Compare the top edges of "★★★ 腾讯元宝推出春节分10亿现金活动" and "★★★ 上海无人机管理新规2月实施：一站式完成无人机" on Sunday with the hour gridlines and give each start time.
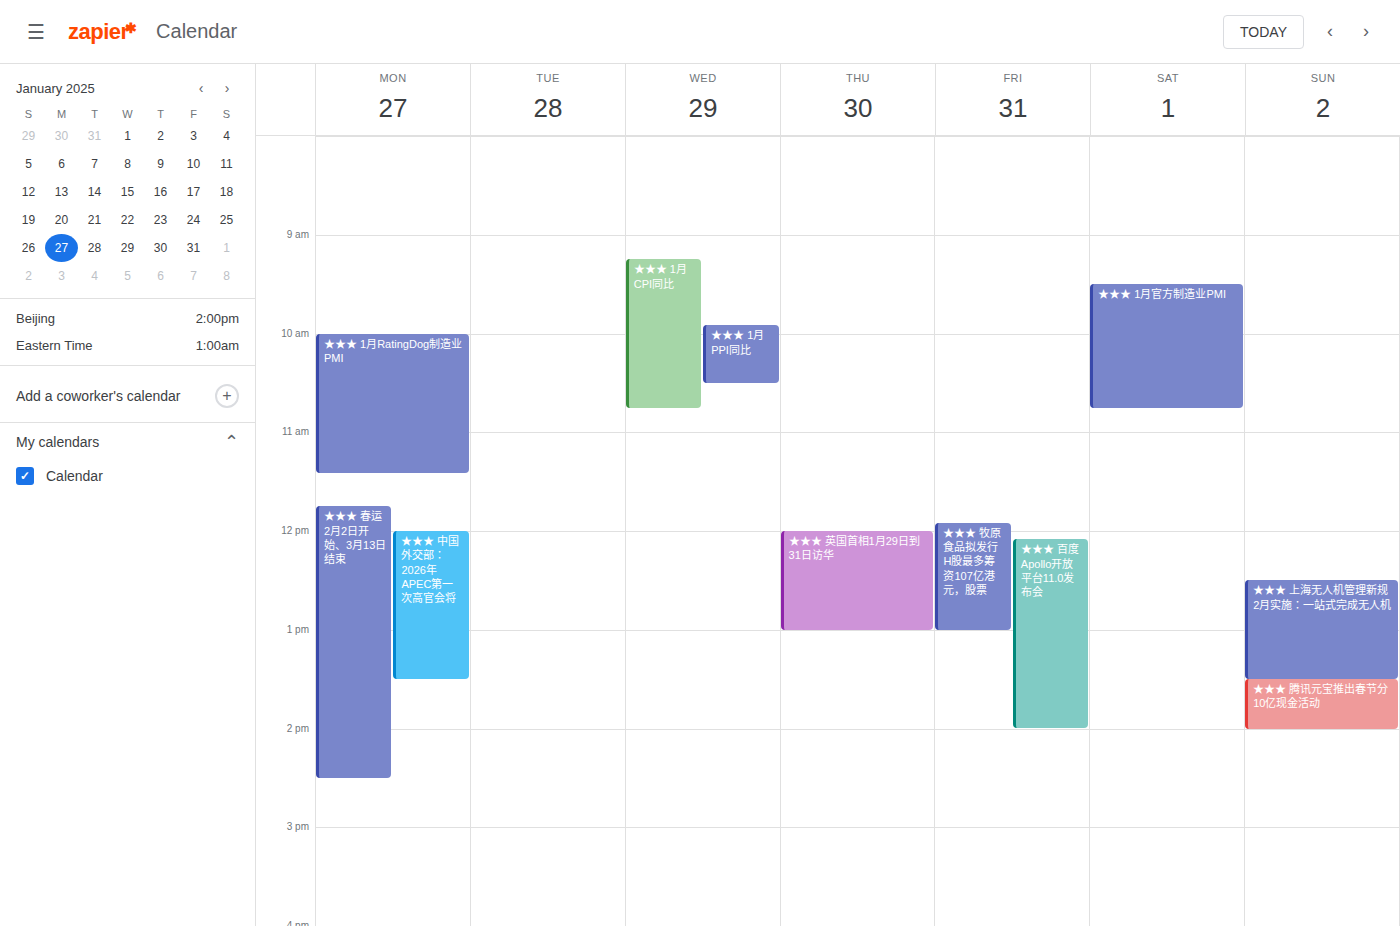
"★★★ 腾讯元宝推出春节分10亿现金活动": 1:30 PM, halfway between the 1 PM and 2 PM lines. "★★★ 上海无人机管理新规2月实施：一站式完成无人机": 12:30 PM, halfway between the 12 PM and 1 PM lines.